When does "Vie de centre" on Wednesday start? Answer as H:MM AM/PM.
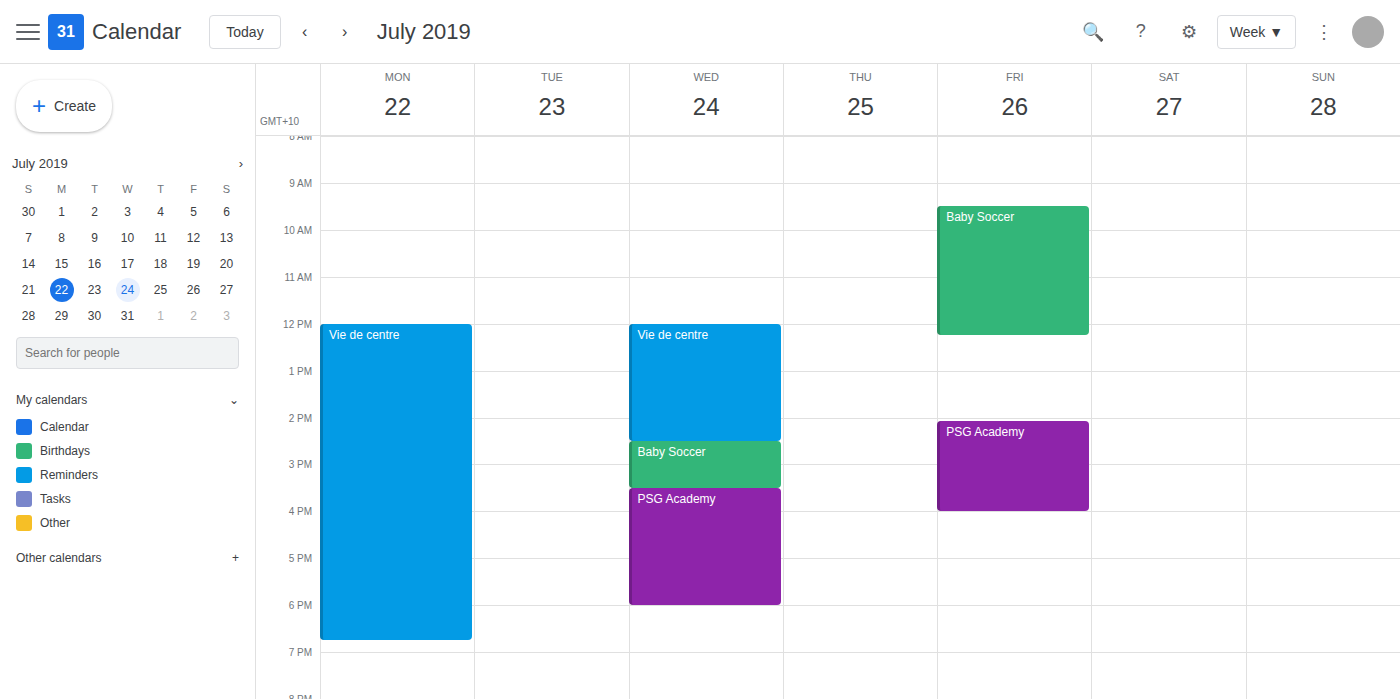
12:00 PM